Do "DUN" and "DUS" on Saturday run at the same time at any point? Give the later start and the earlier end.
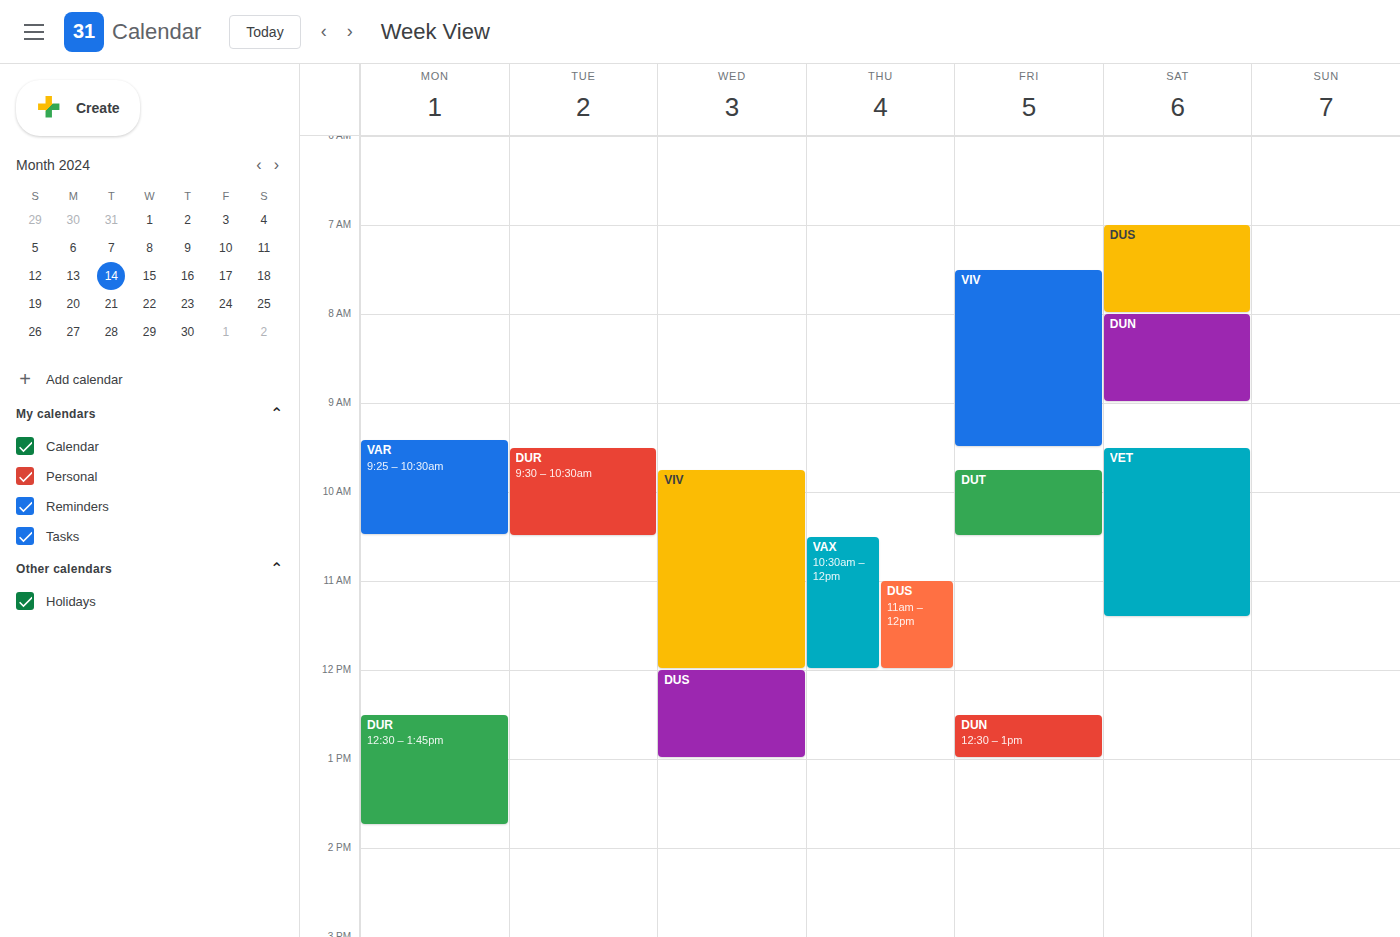
"DUS" ends at 8:00 AM, exactly when "DUN" starts -- they touch but do not overlap.